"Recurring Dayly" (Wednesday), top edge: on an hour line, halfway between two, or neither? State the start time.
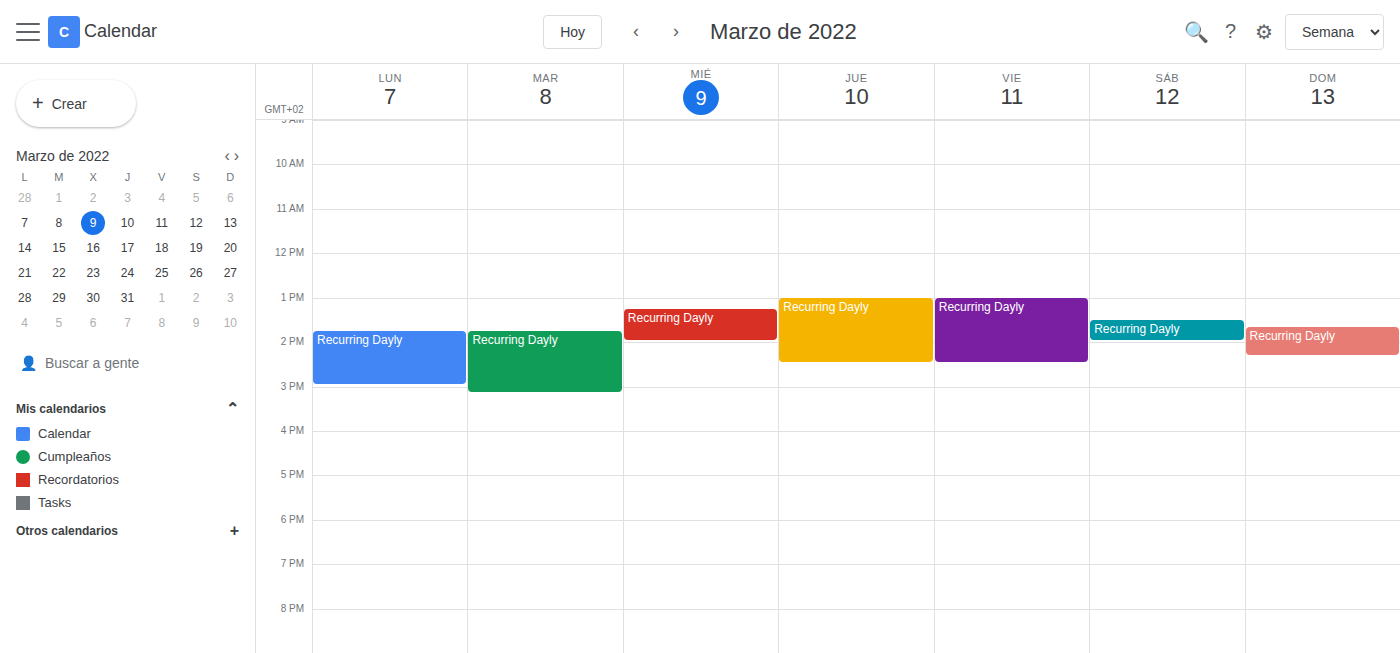
1:15 PM -- neither: a quarter of the way from the 1 PM line to the 2 PM line.